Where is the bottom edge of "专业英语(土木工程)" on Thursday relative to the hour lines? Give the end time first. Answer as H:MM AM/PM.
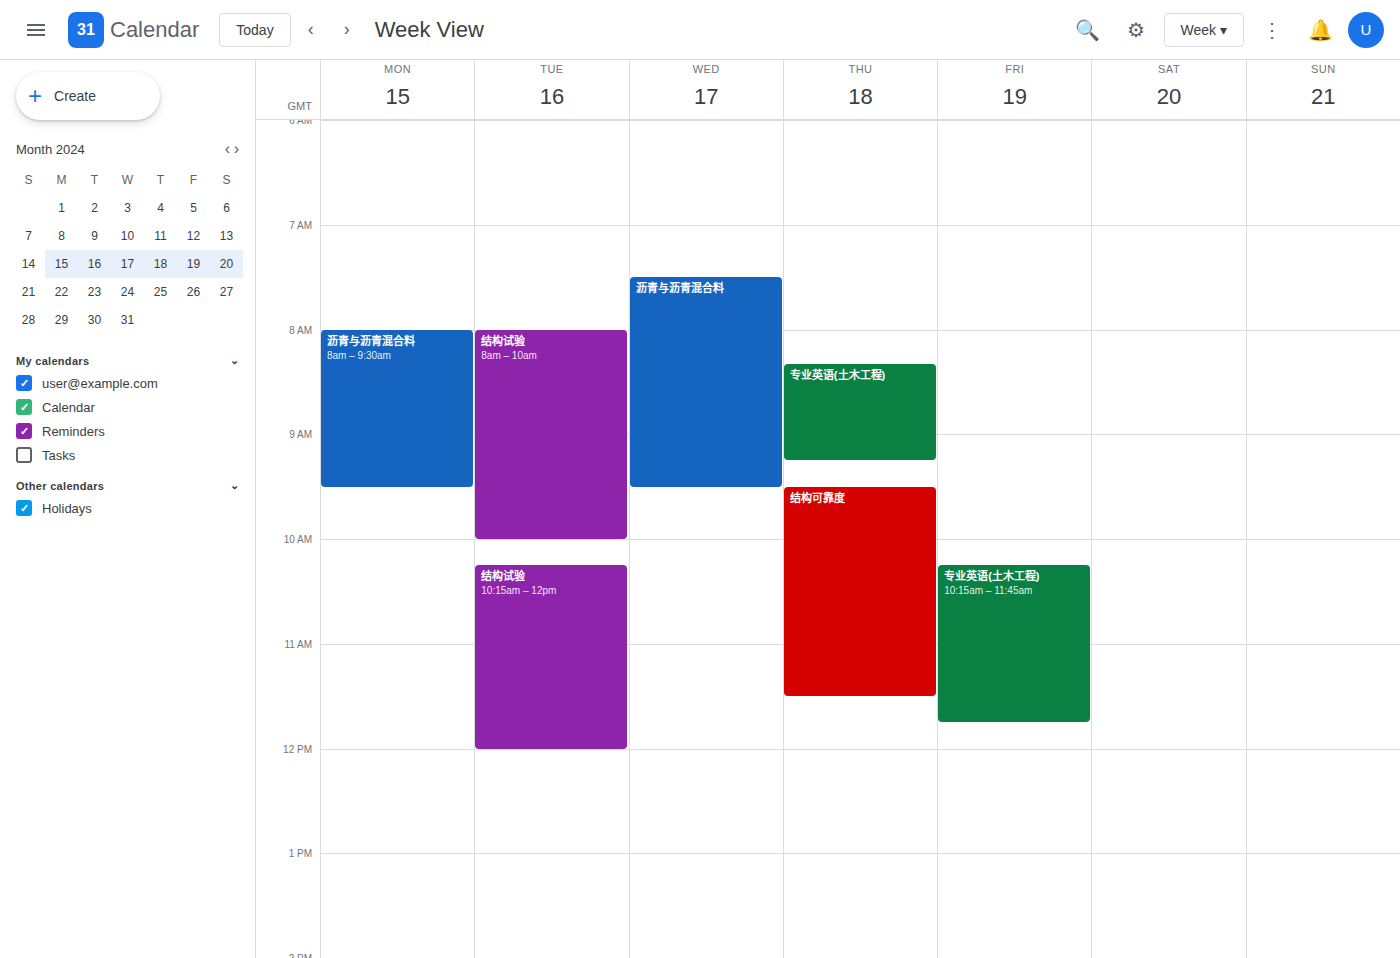
9:15 AM -- neither: a quarter of the way from the 9 AM line to the 10 AM line.